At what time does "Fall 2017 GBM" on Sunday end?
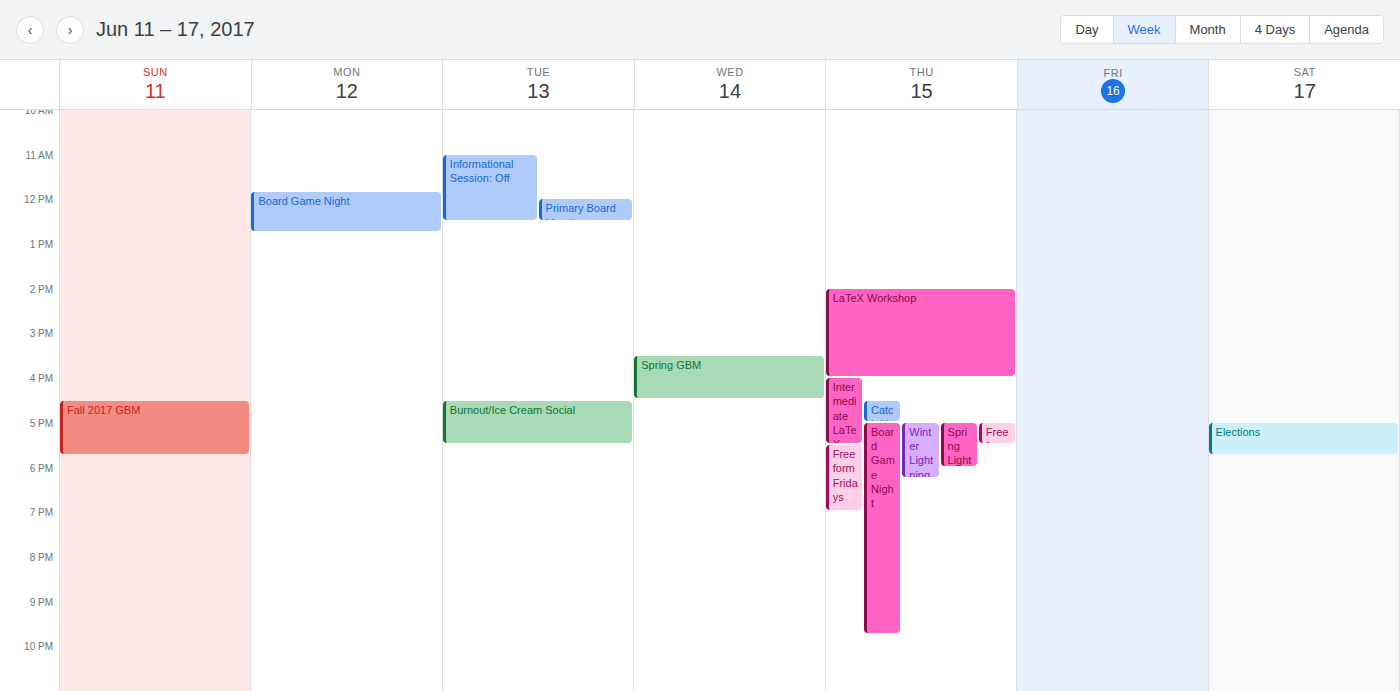
5:45 PM